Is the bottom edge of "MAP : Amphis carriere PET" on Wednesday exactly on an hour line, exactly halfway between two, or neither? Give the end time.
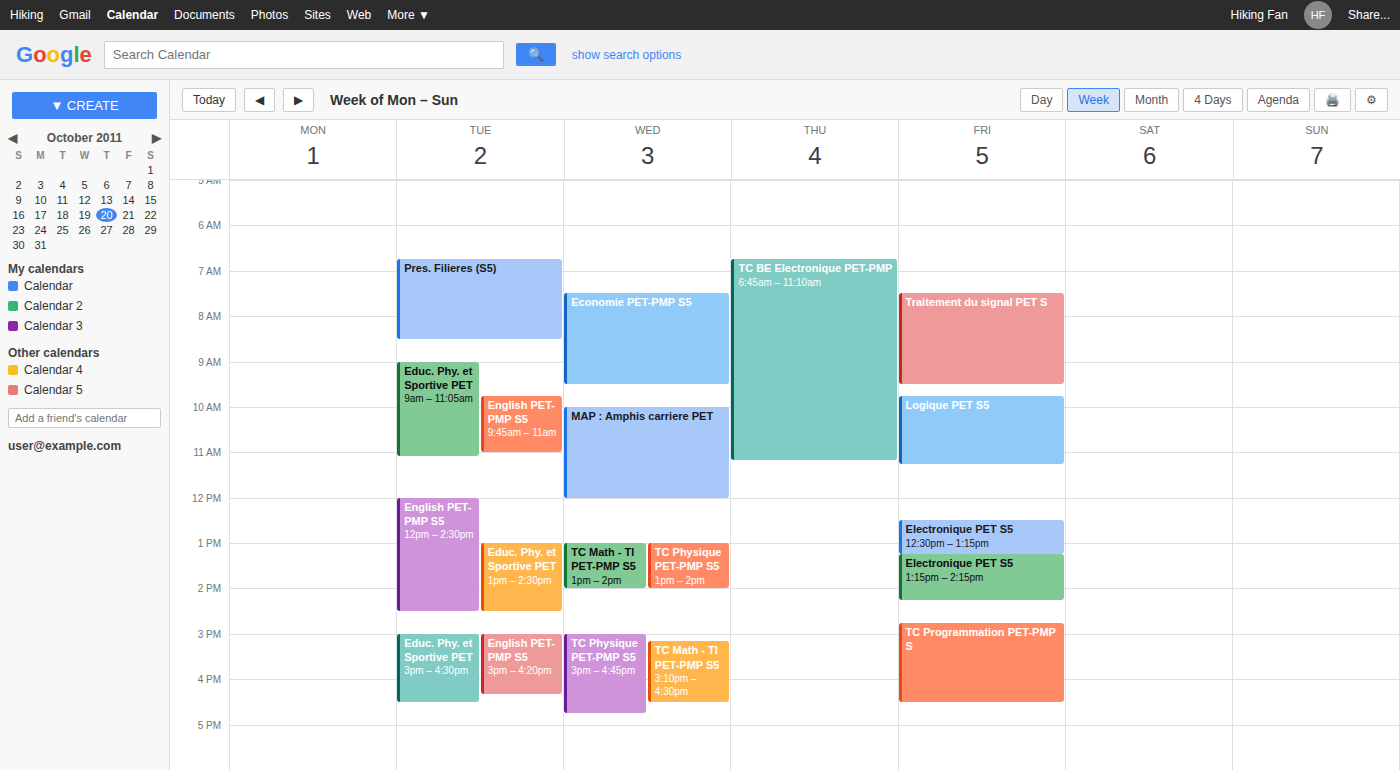
12:00 PM -- exactly on the 12 PM line.